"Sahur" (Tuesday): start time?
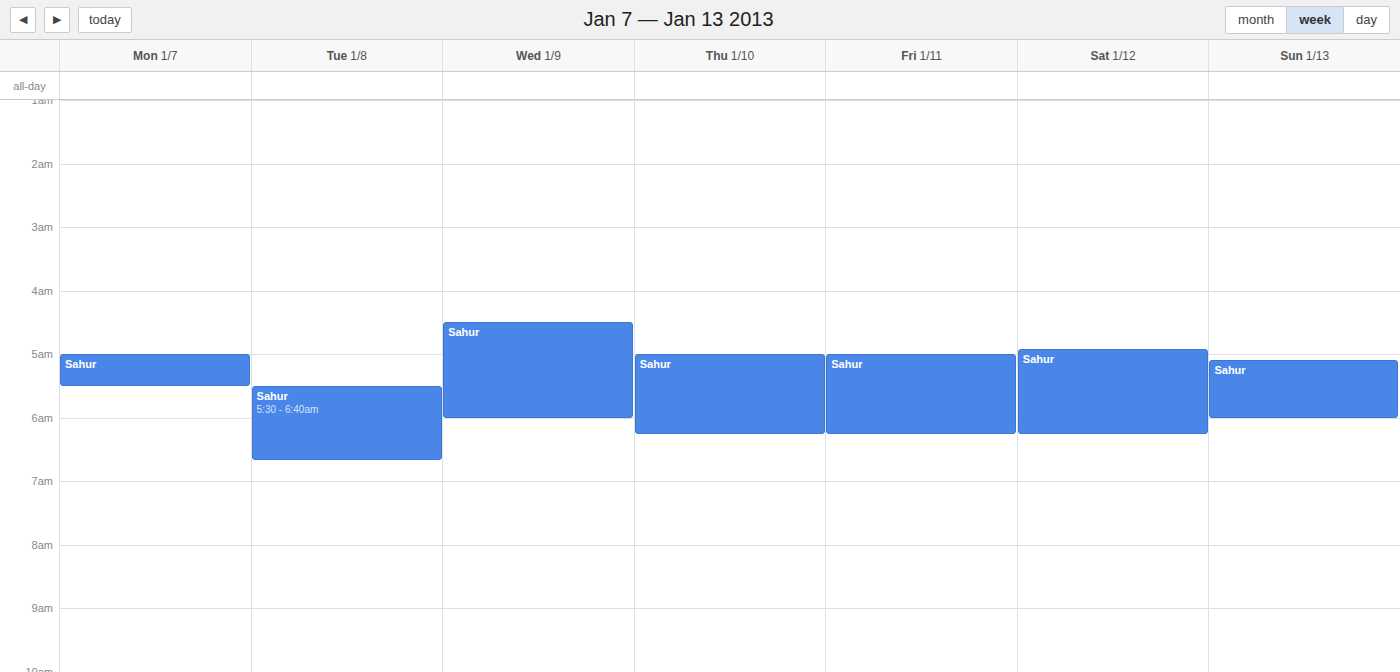
5:30 AM